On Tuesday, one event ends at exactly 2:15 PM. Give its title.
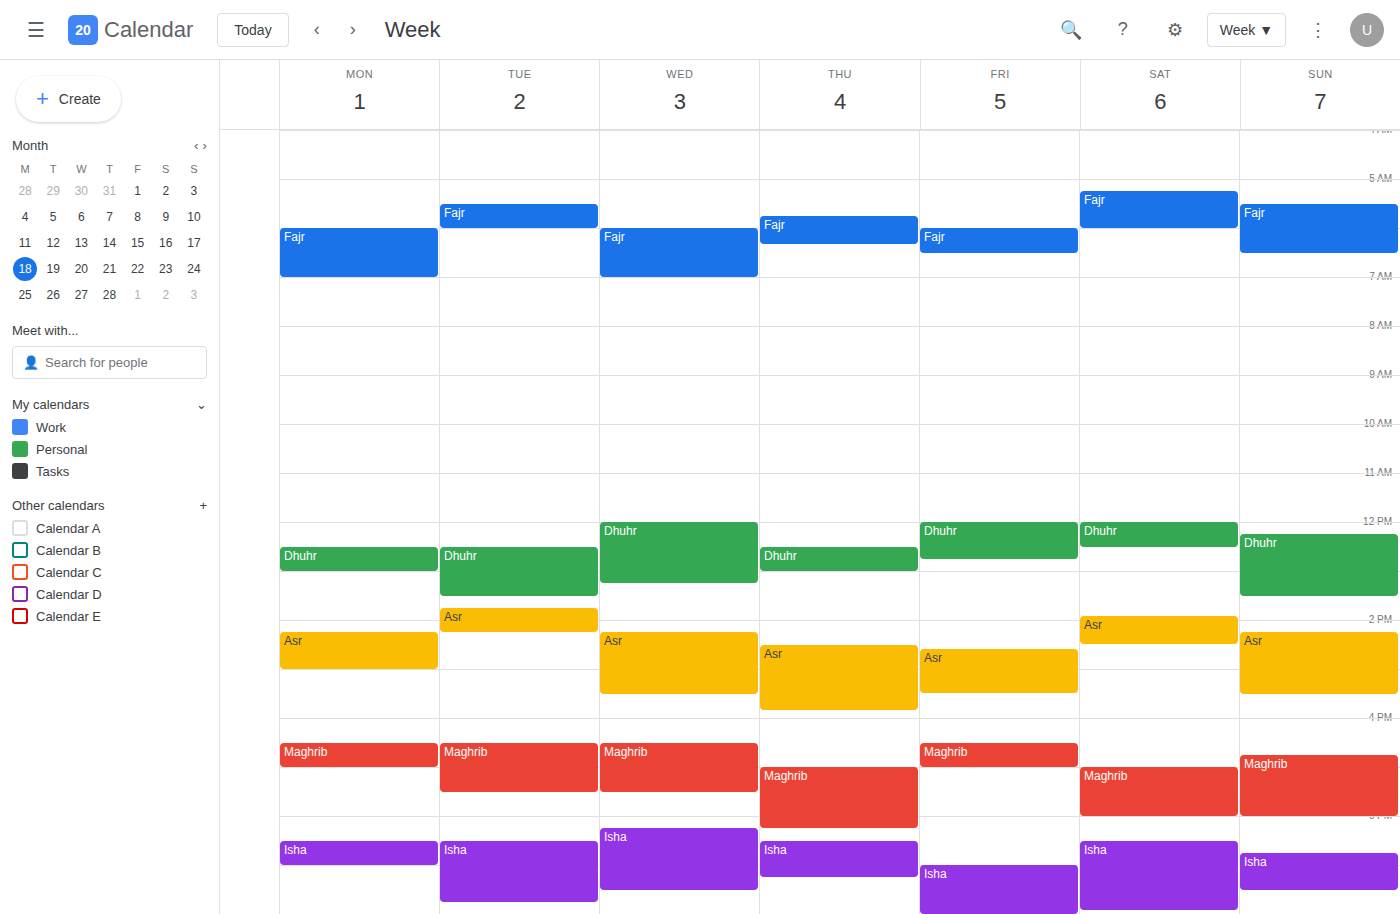
"Asr"